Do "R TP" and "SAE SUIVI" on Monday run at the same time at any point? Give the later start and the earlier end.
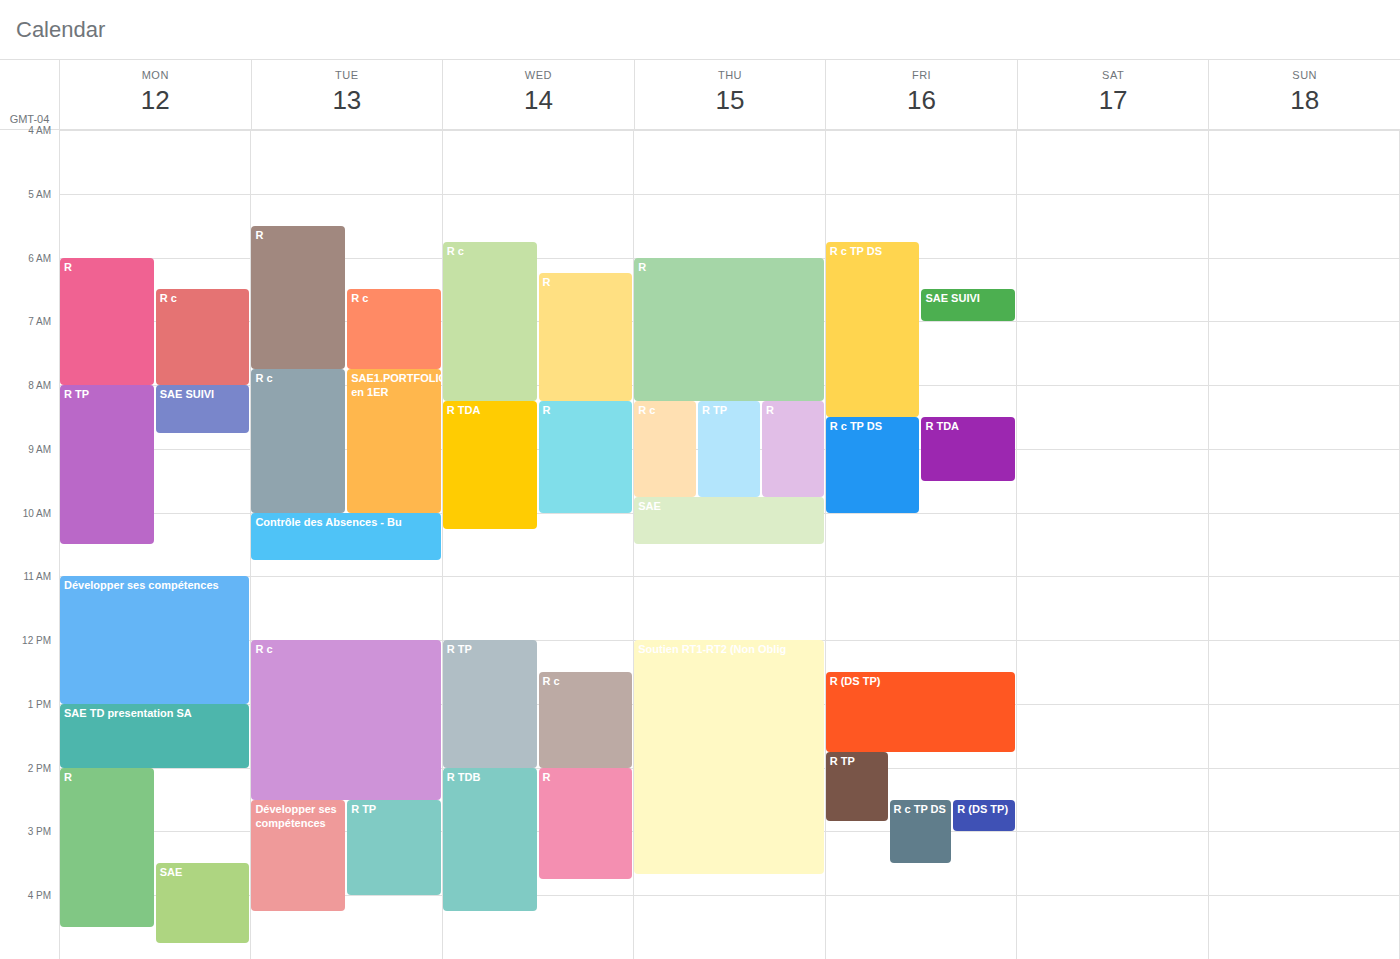
"R TP" starts at 8:00 AM, before "SAE SUIVI" ends at 8:45 AM -- they overlap.